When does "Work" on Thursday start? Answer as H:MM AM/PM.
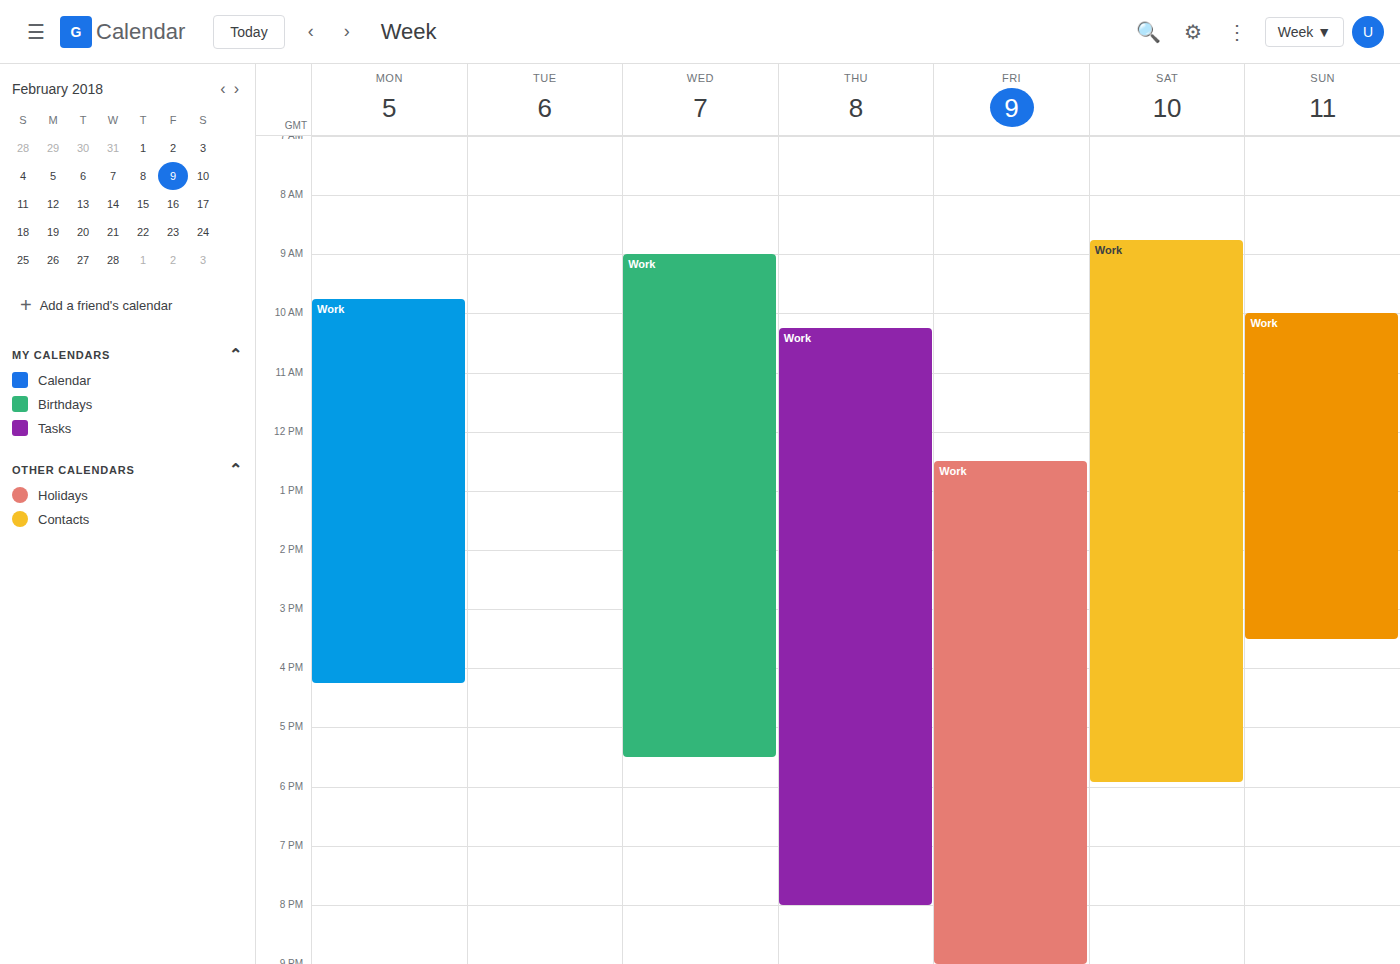
10:15 AM